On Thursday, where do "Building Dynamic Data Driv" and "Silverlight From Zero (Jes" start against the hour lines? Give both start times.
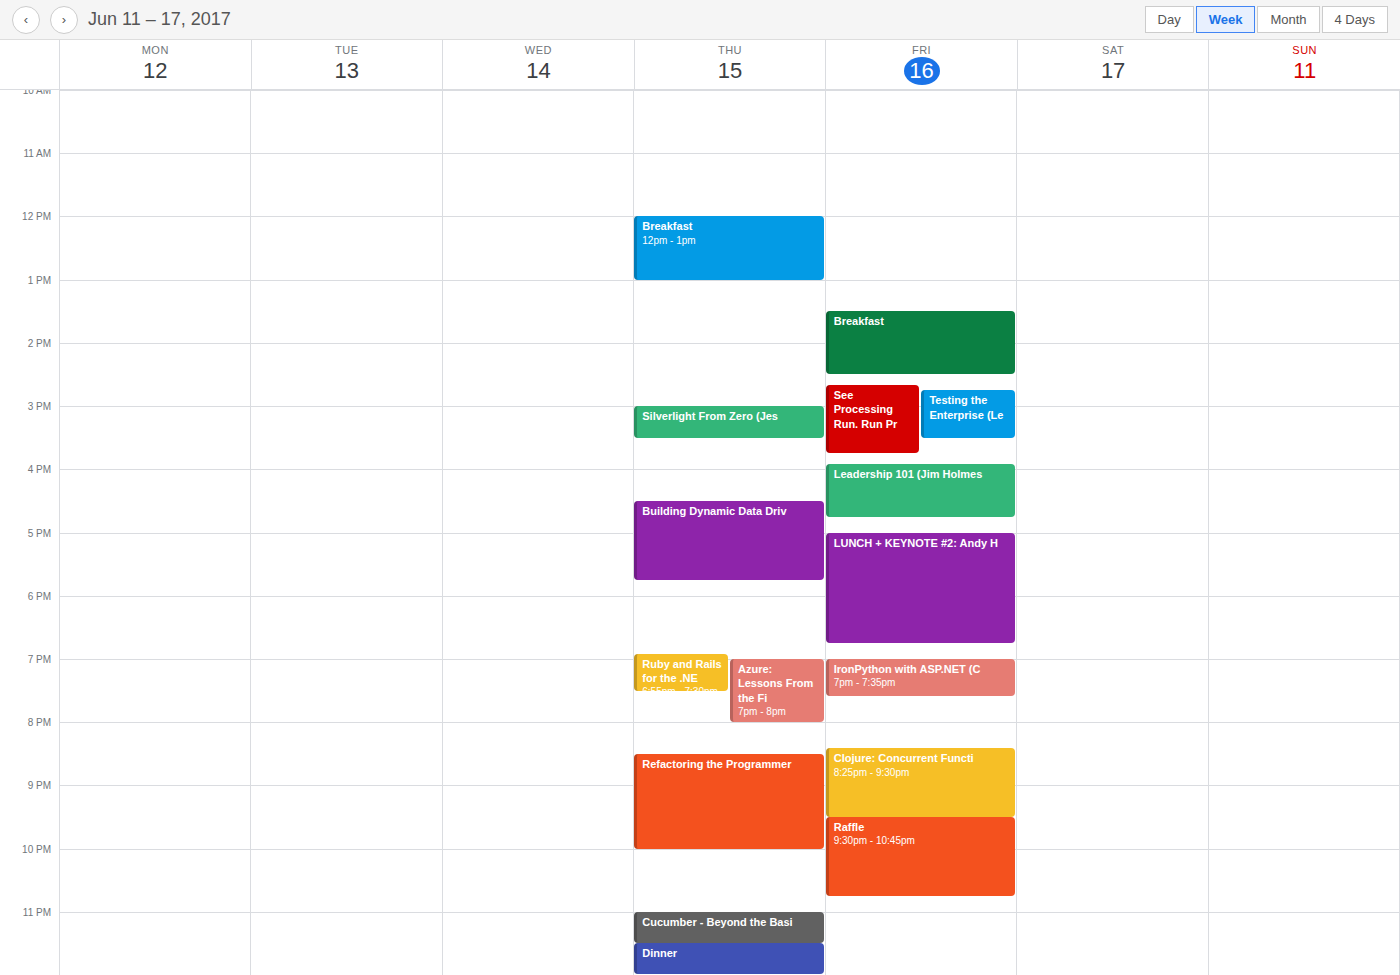
"Building Dynamic Data Driv": 4:30 PM, halfway between the 4 PM and 5 PM lines. "Silverlight From Zero (Jes": 3:00 PM, exactly on the 3 PM line.